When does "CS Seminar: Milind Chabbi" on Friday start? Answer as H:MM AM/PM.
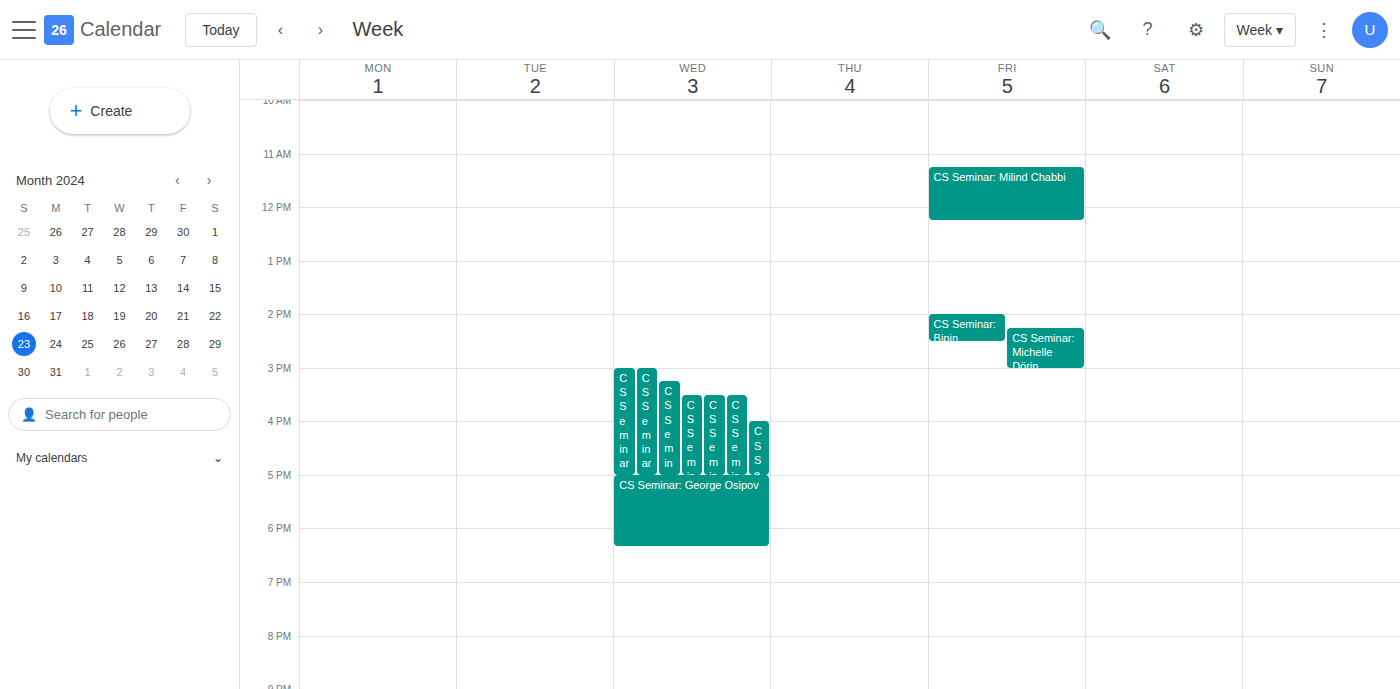
11:15 AM